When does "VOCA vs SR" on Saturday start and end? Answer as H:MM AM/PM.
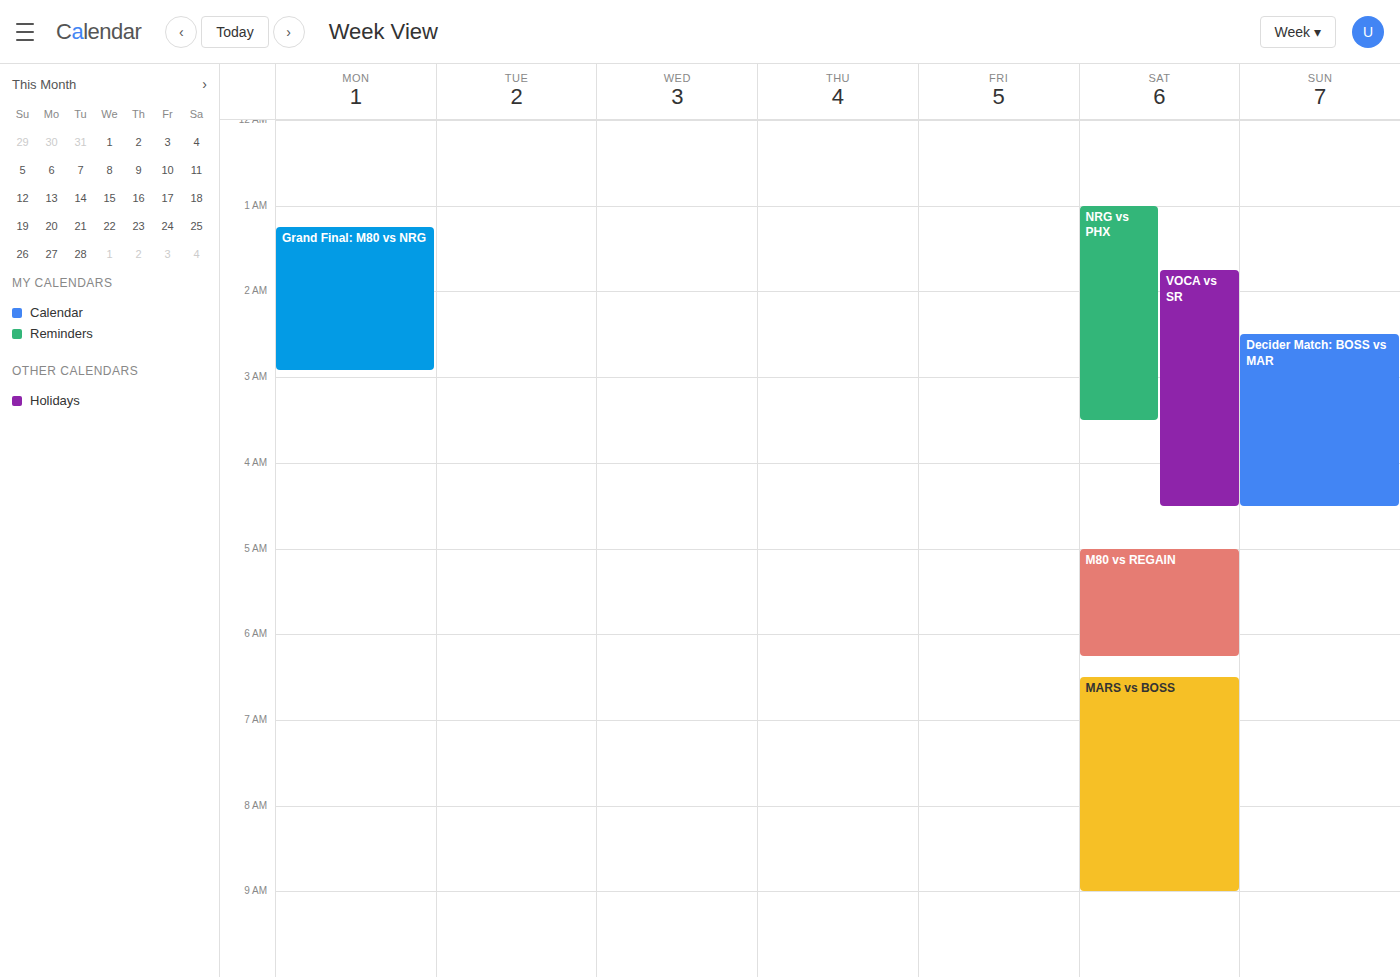
1:45 AM to 4:30 AM